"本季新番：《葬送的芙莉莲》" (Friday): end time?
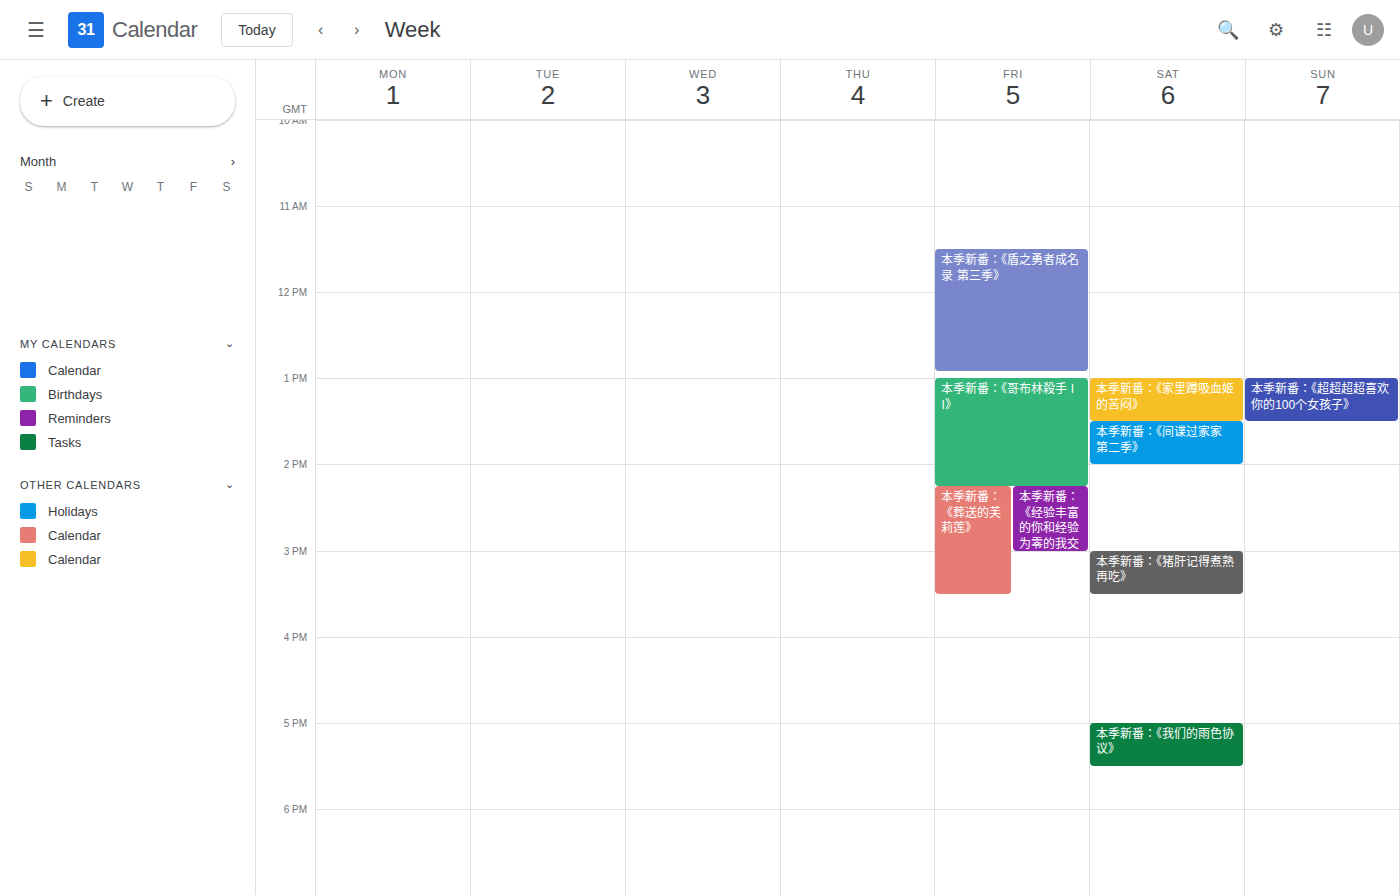
3:30 PM